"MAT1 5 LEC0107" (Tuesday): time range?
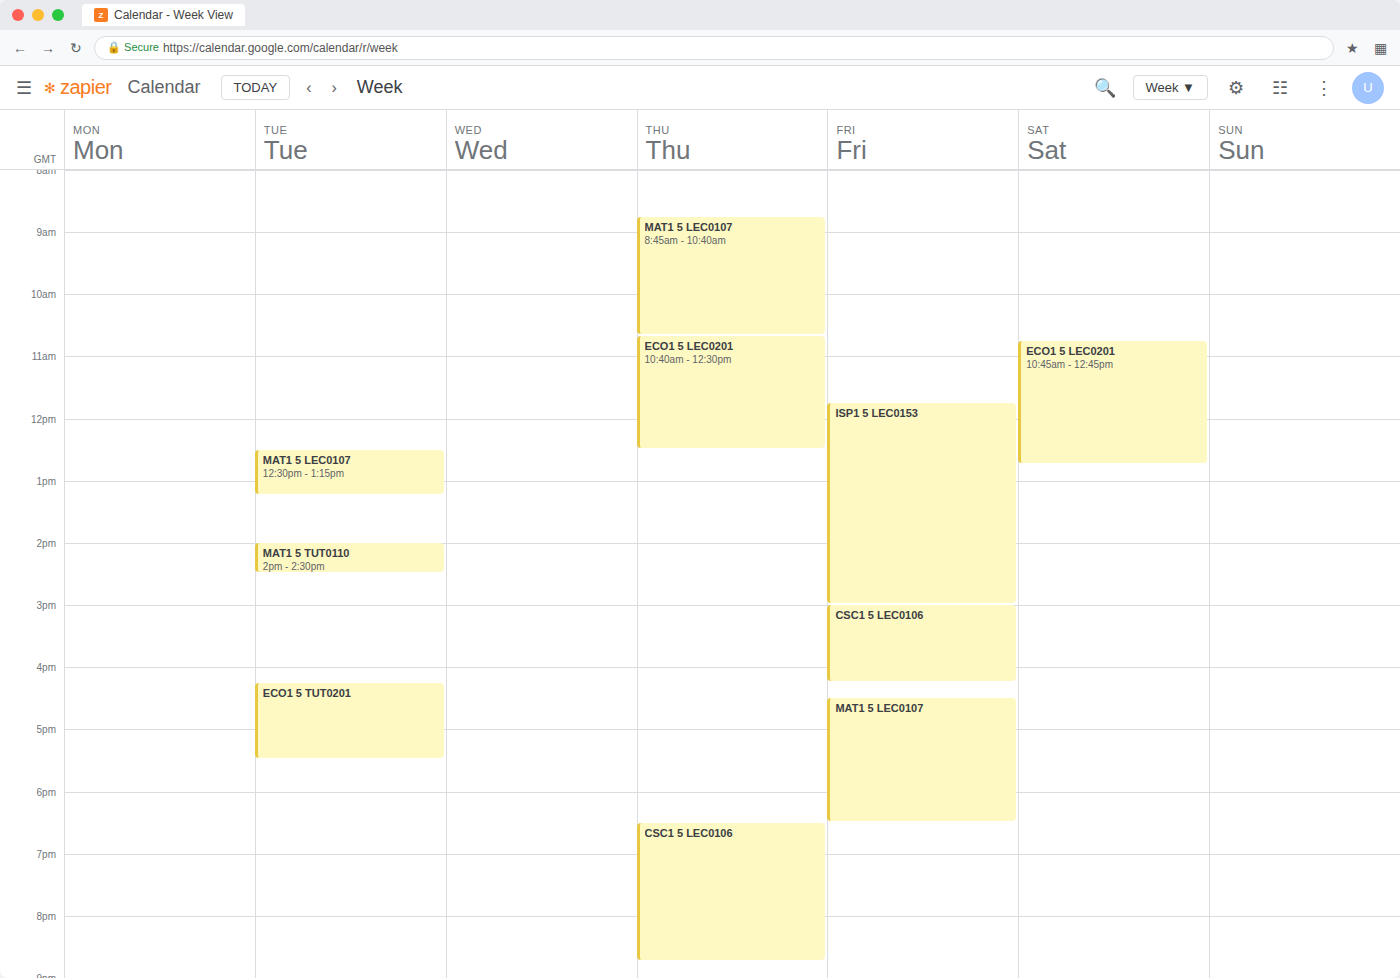
12:30 PM to 1:15 PM